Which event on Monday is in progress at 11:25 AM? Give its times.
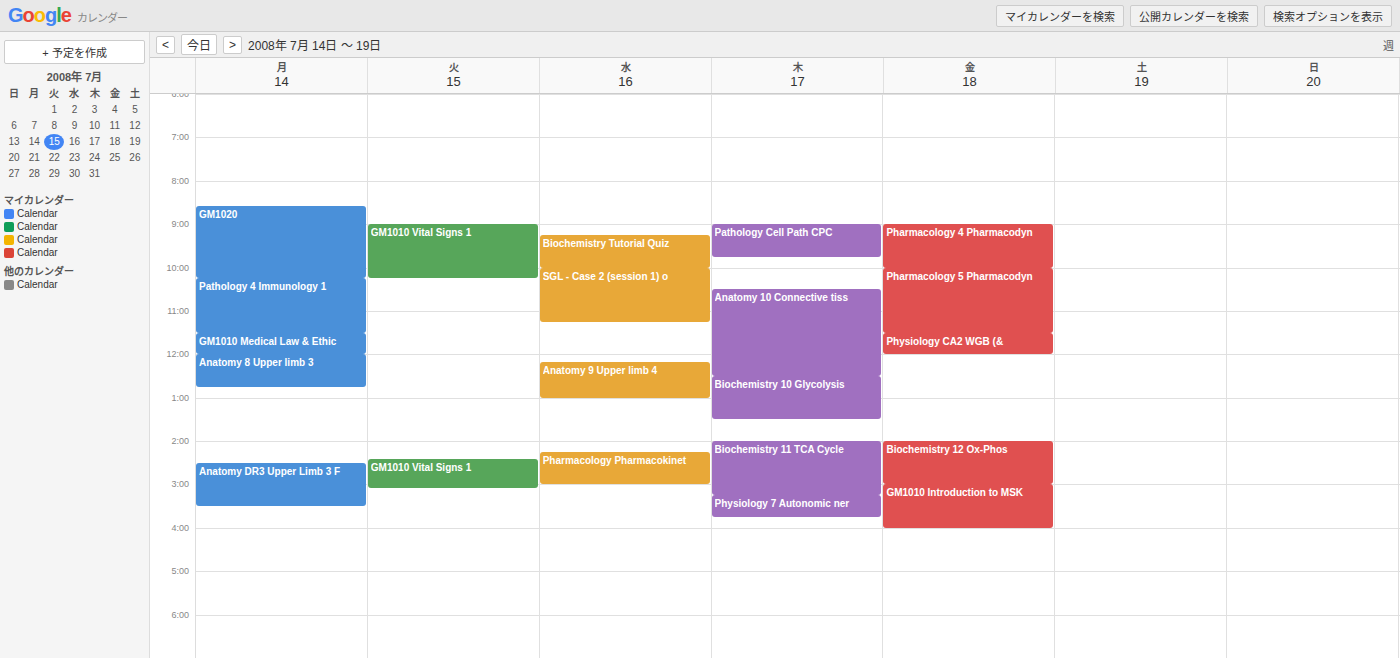
"Pathology 4 Immunology 1", 10:15 AM to 11:30 AM